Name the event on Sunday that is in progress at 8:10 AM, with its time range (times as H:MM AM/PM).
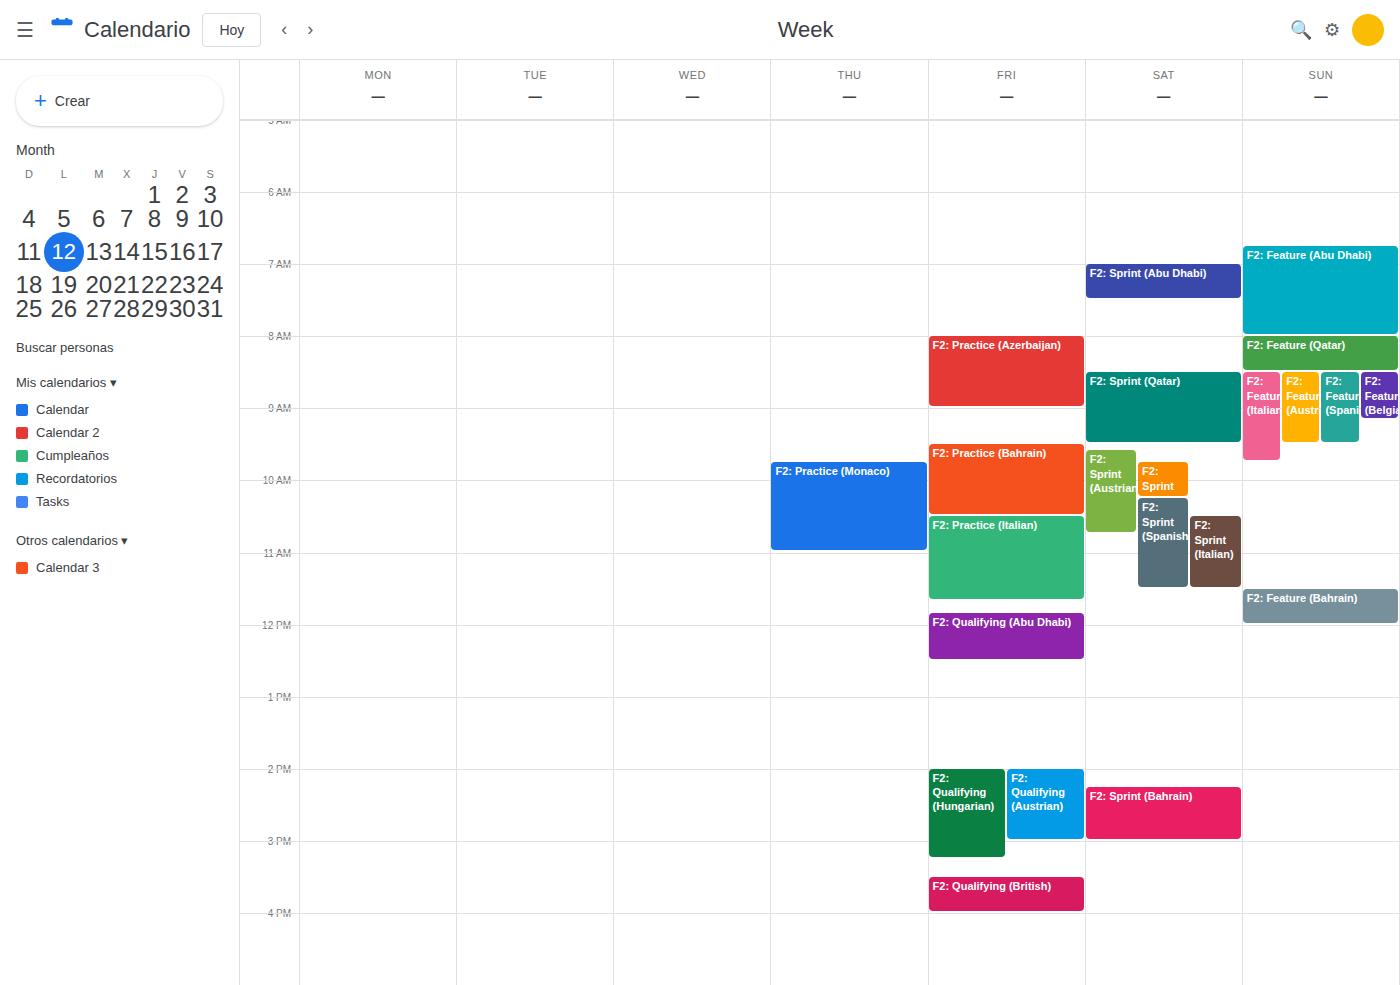
"F2: Feature (Qatar)", 8:00 AM to 8:30 AM